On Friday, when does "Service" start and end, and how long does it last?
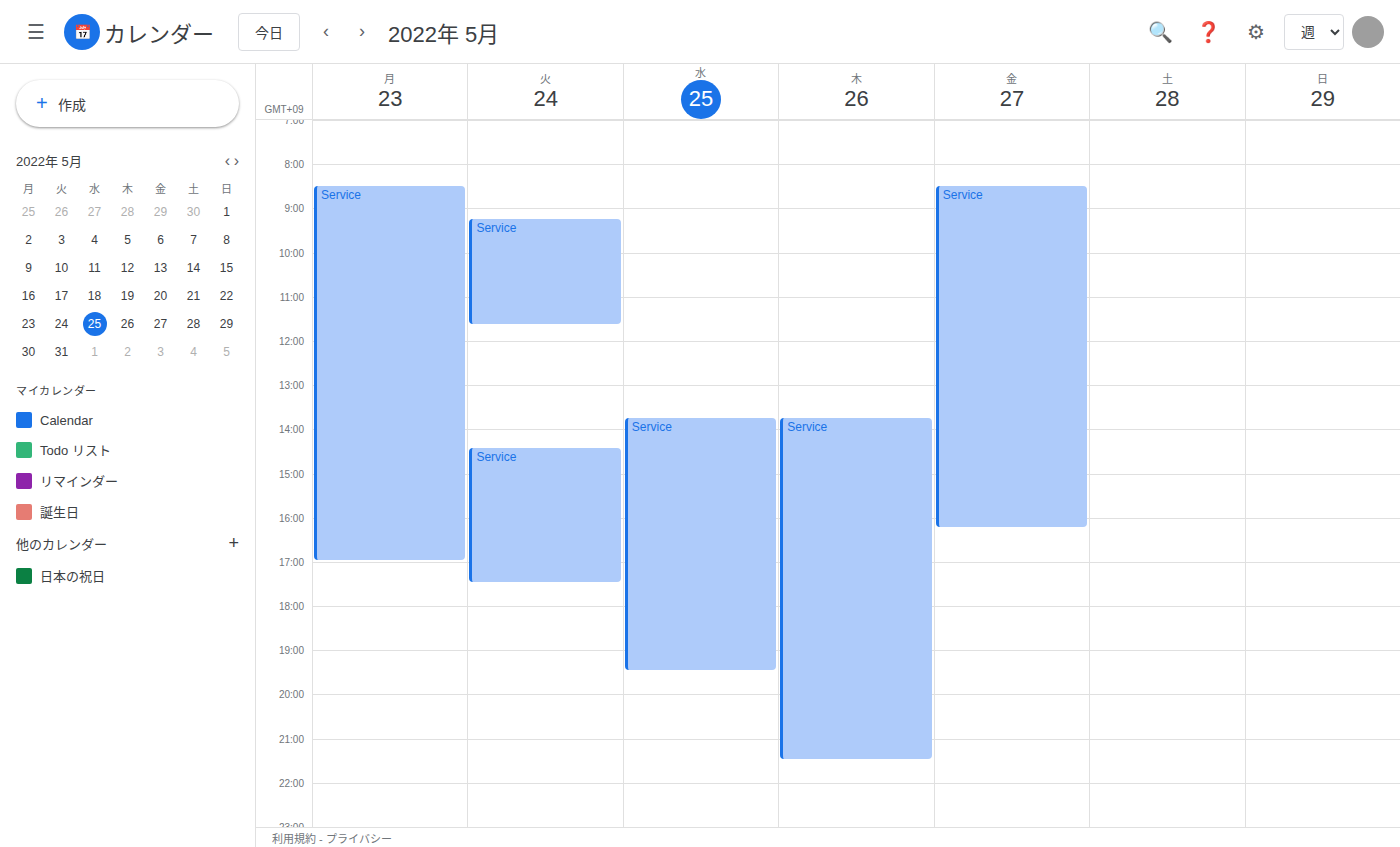
8:30 AM to 4:15 PM, 7 hours 45 minutes